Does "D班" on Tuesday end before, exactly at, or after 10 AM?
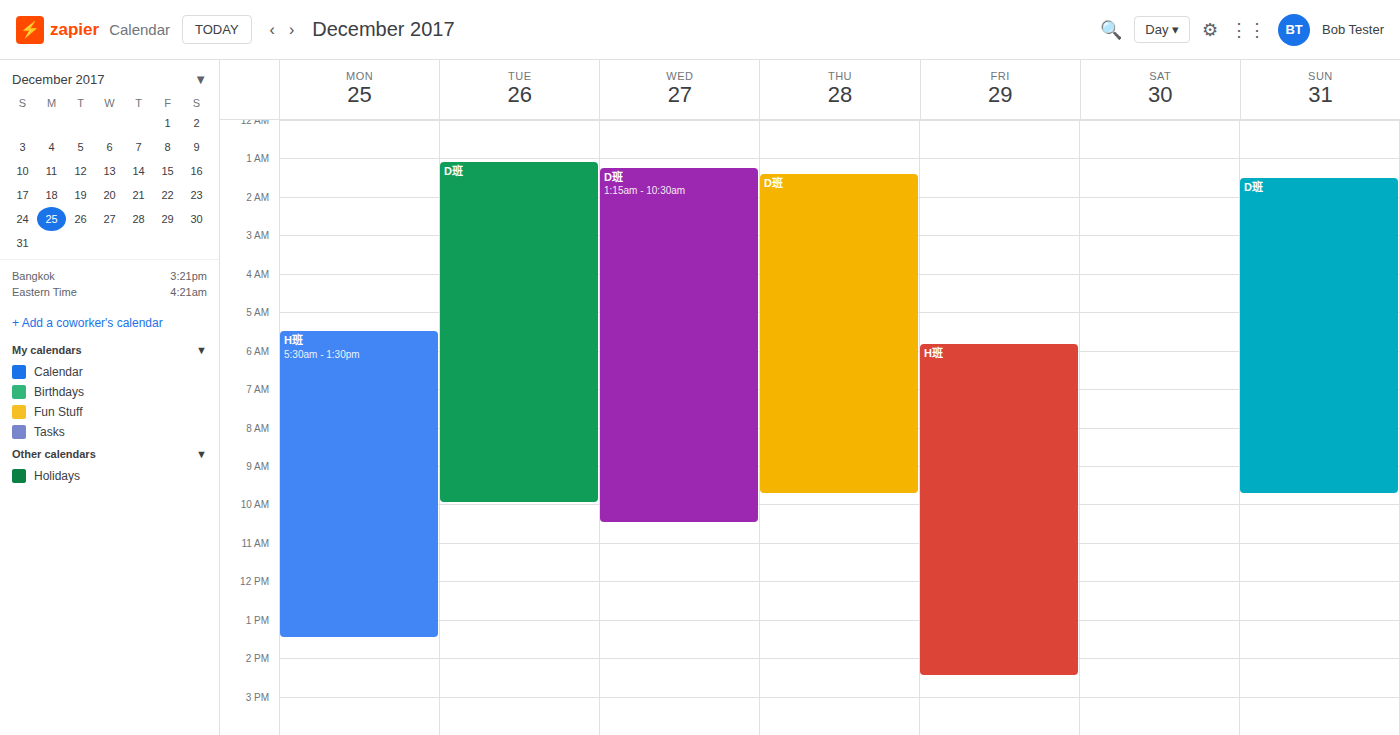
10:00 AM -- exactly at 10 AM, on the 10 AM line.